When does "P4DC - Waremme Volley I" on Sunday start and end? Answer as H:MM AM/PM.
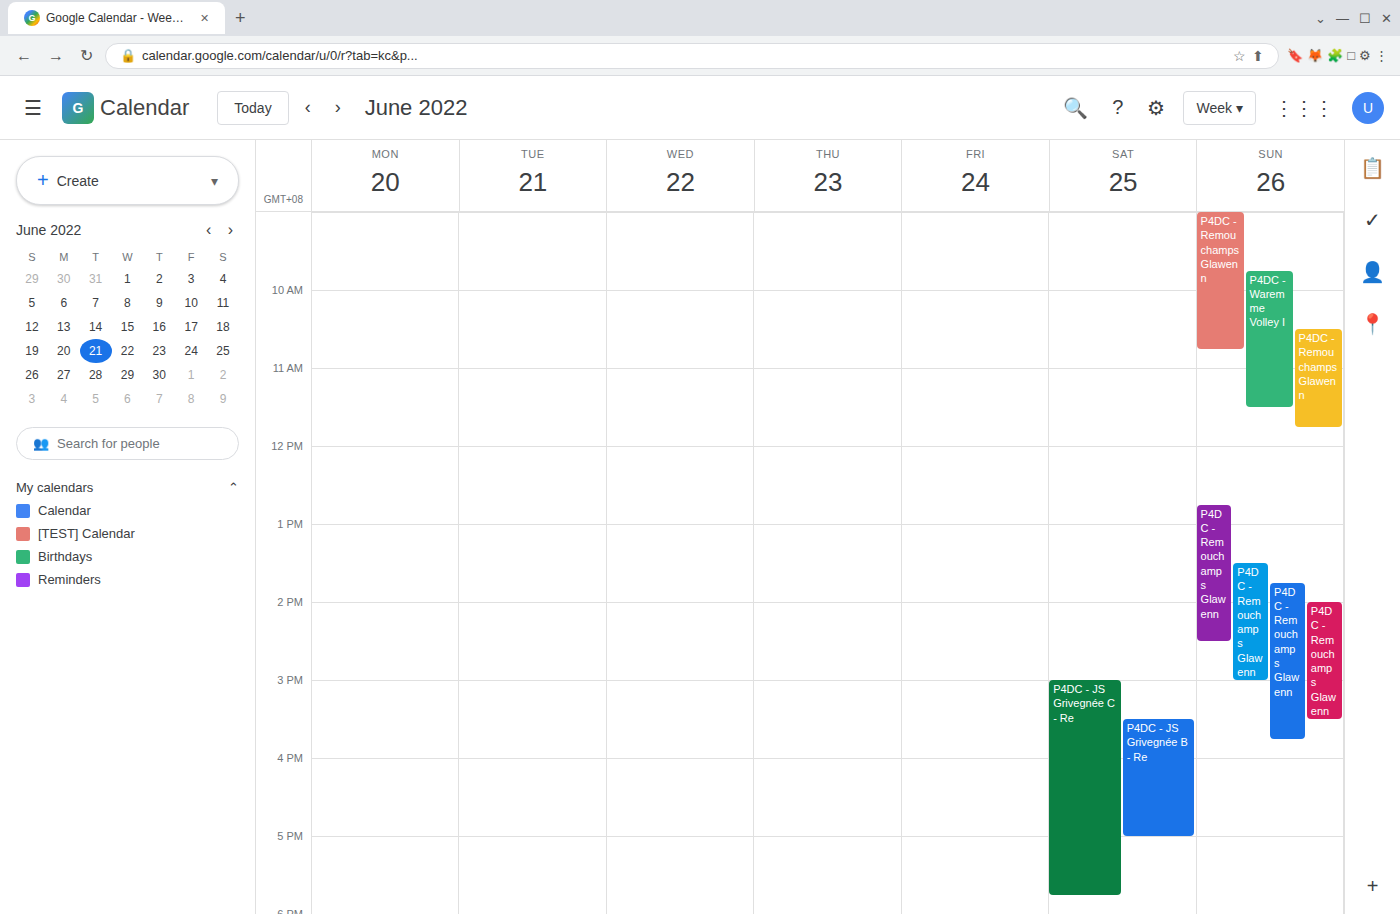
9:45 AM to 11:30 AM